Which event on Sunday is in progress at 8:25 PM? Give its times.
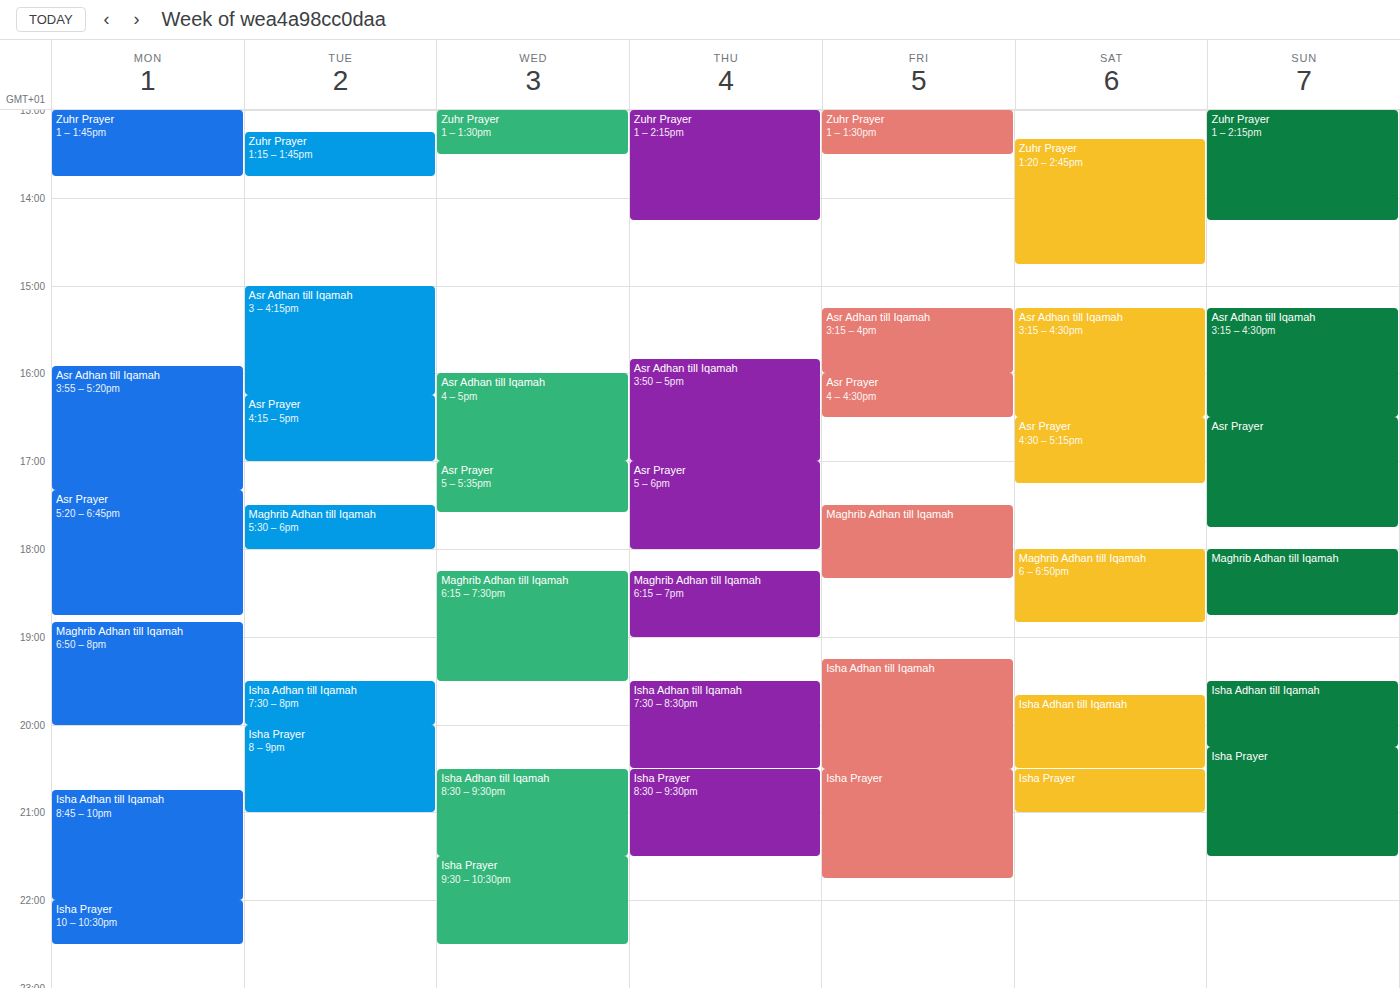
"Isha Prayer", 8:15 PM to 9:30 PM